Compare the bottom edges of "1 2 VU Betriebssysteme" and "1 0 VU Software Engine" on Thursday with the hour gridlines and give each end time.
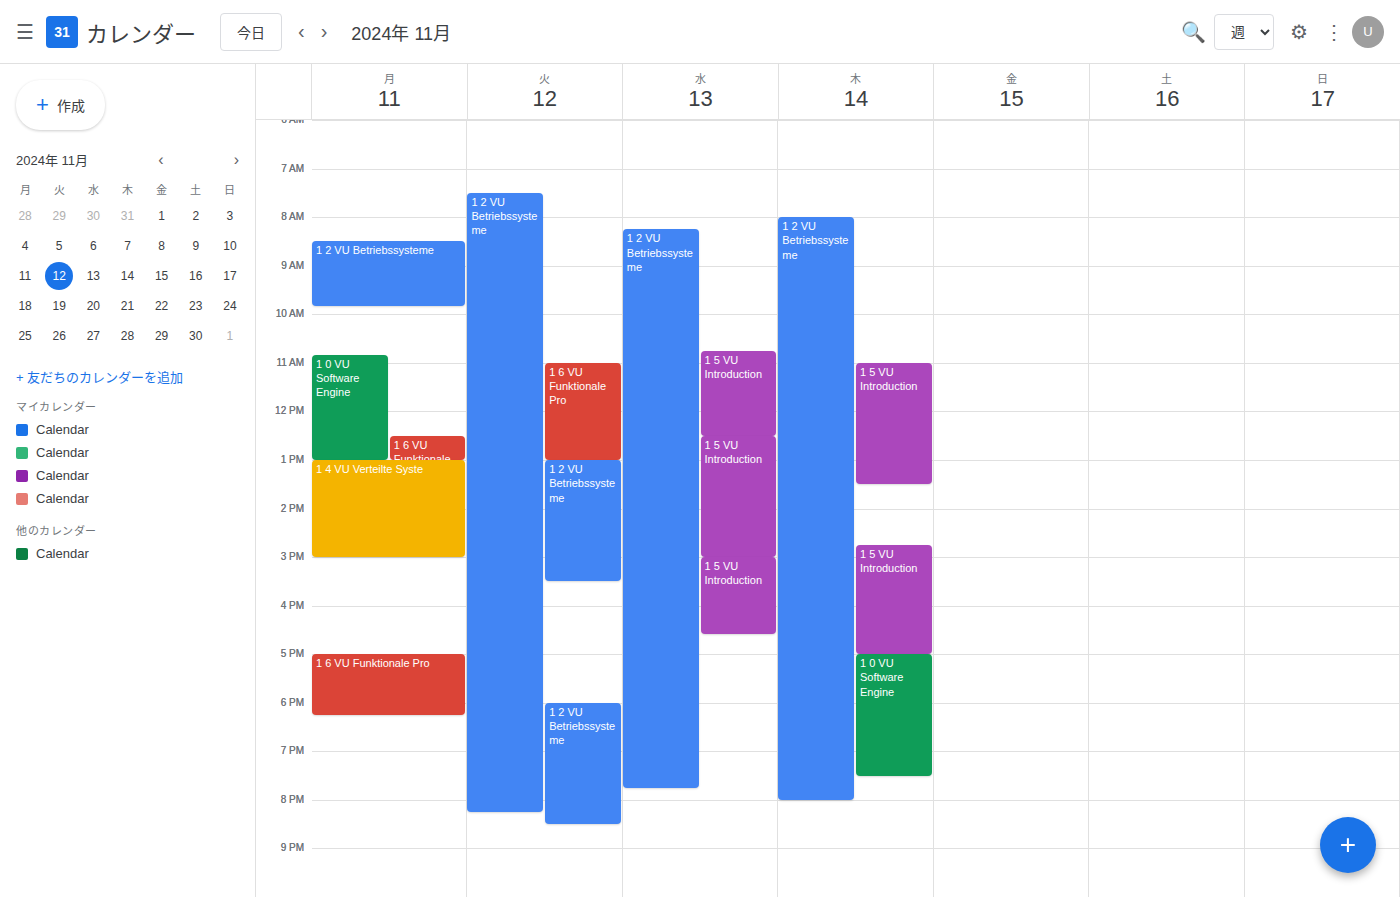
"1 2 VU Betriebssysteme": 8:00 PM, exactly on the 8 PM line. "1 0 VU Software Engine": 7:30 PM, halfway between the 7 PM and 8 PM lines.